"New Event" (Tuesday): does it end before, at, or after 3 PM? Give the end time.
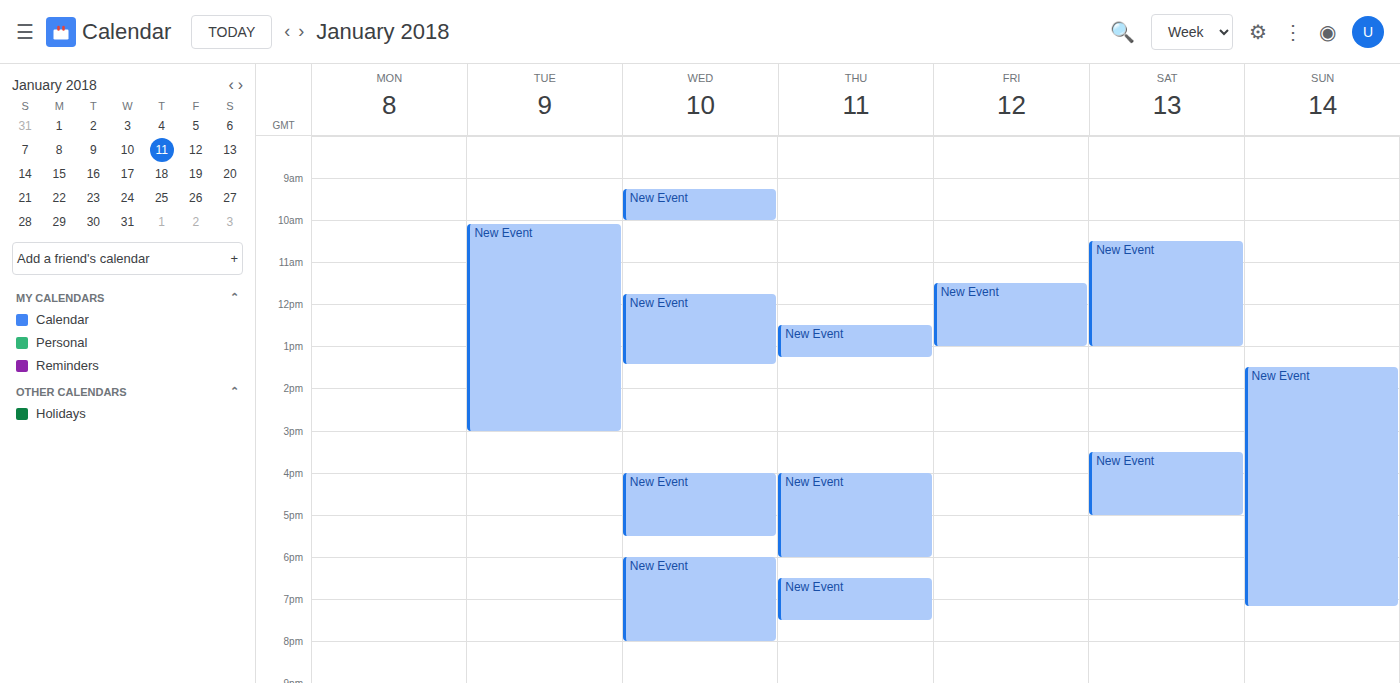
3:00 PM -- exactly at 3 PM, on the 3 PM line.